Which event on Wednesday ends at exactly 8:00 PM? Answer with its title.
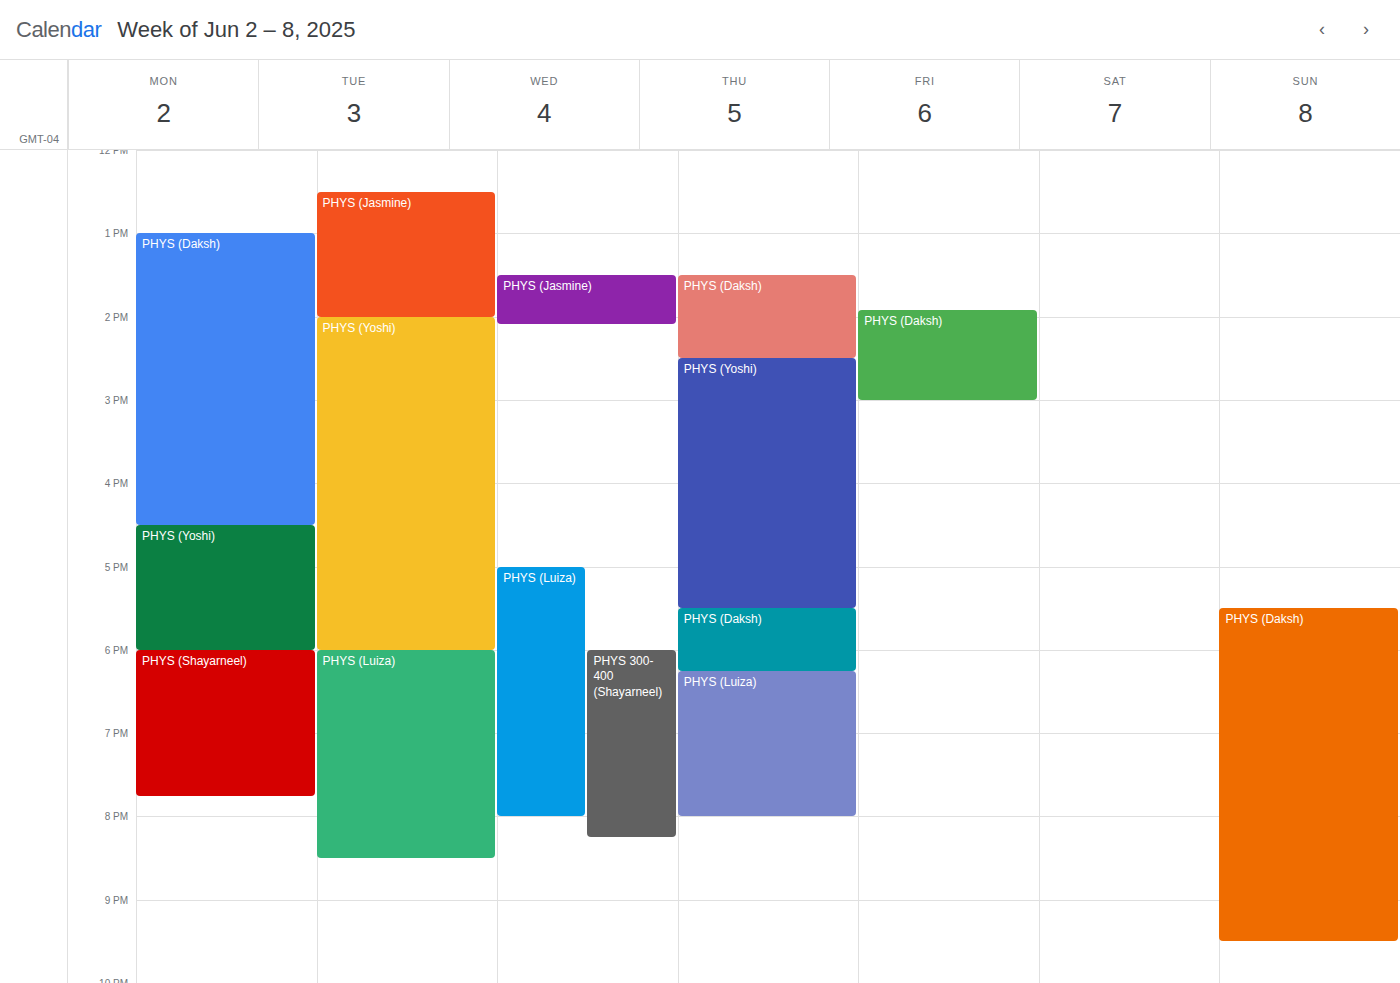
"PHYS (Luiza)"